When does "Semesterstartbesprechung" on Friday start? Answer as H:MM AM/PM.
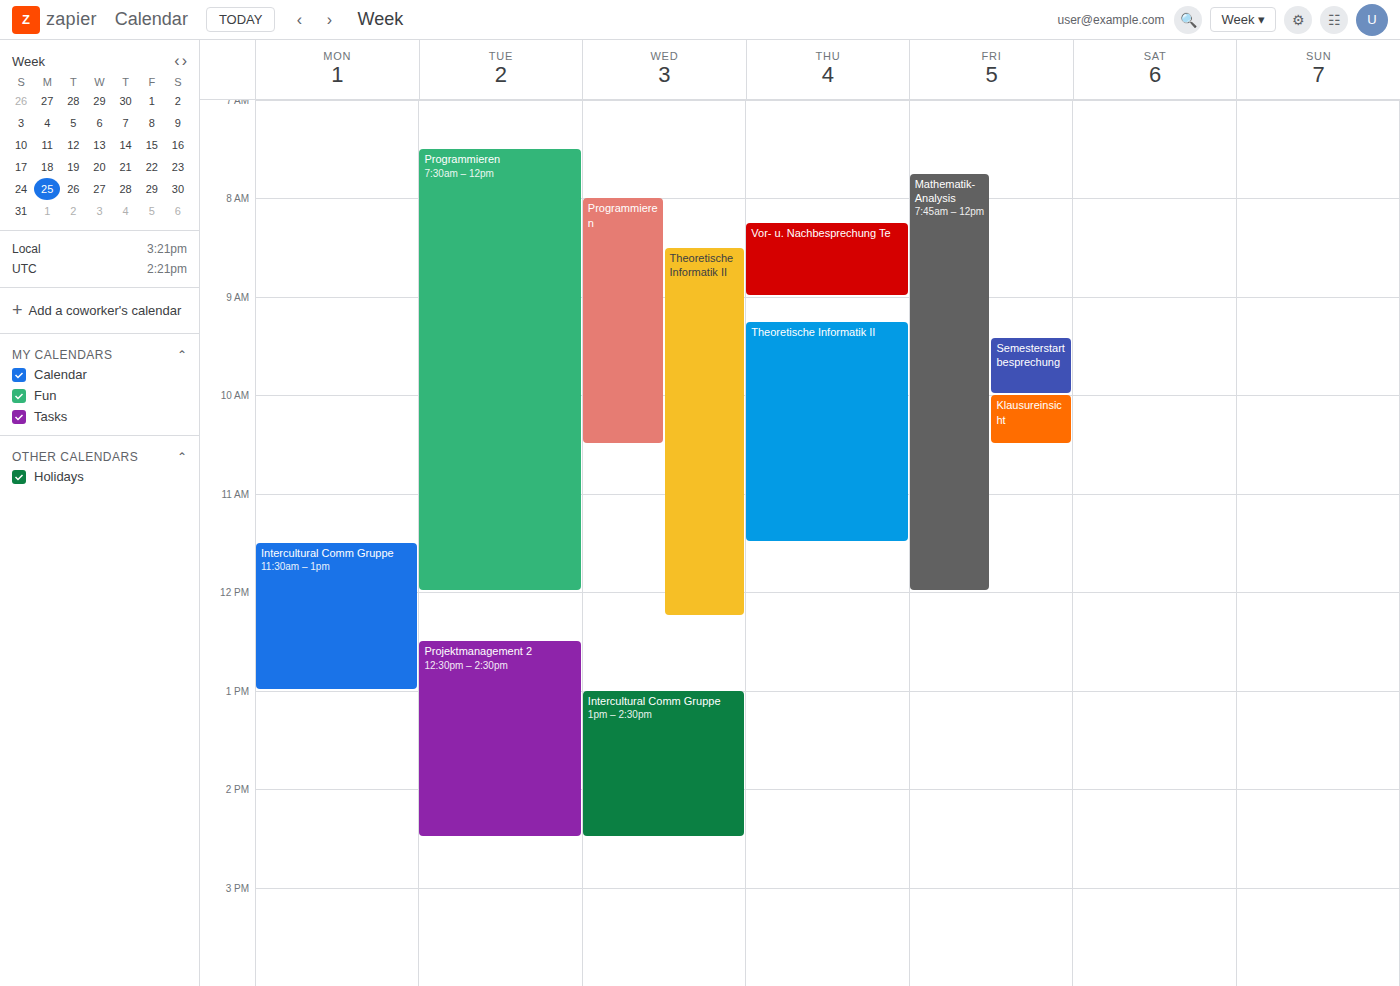
9:25 AM